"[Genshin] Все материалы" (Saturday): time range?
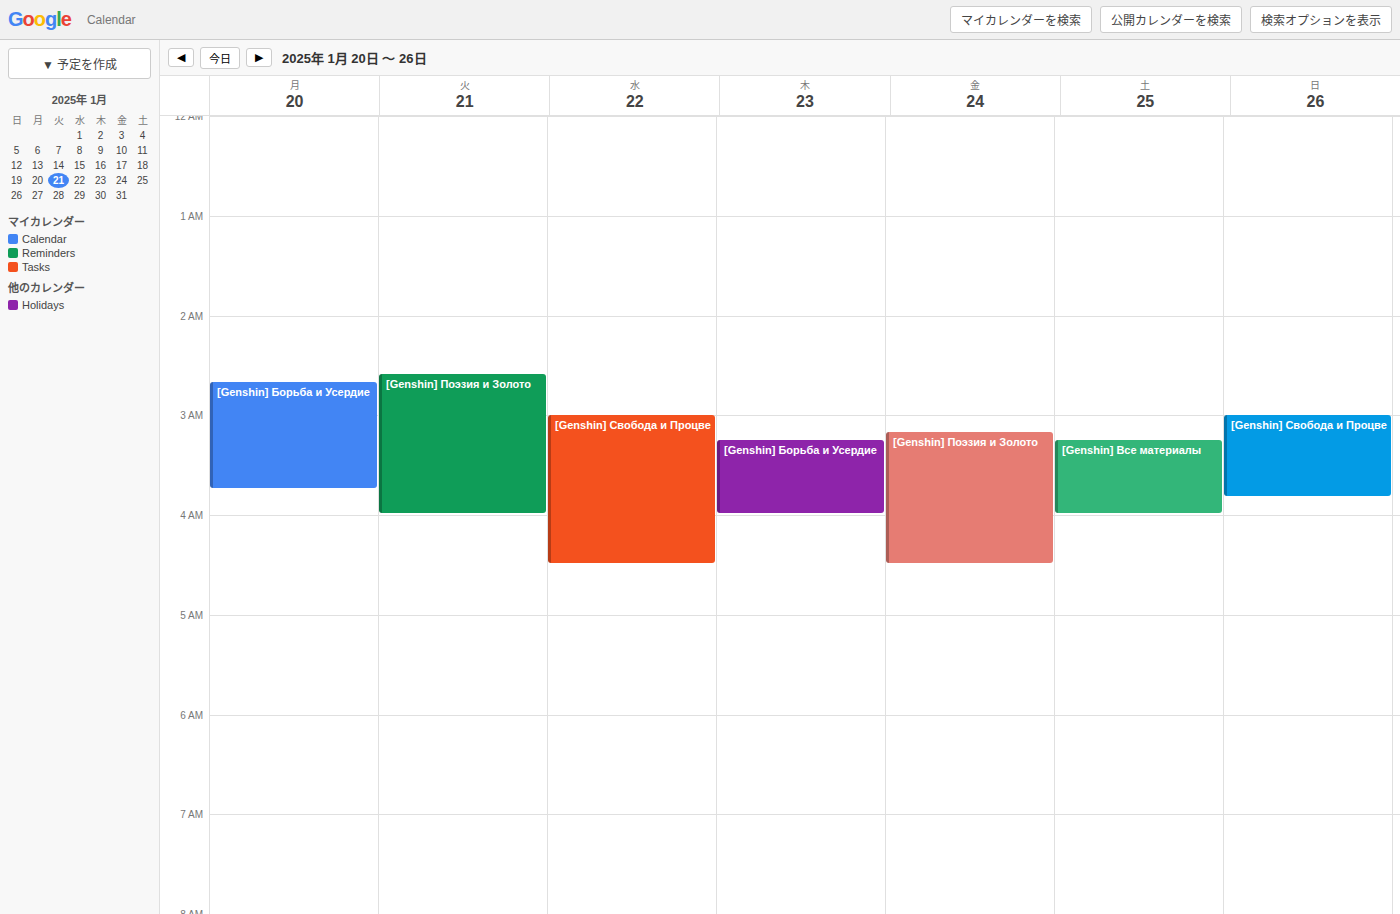
3:15 AM to 4:00 AM